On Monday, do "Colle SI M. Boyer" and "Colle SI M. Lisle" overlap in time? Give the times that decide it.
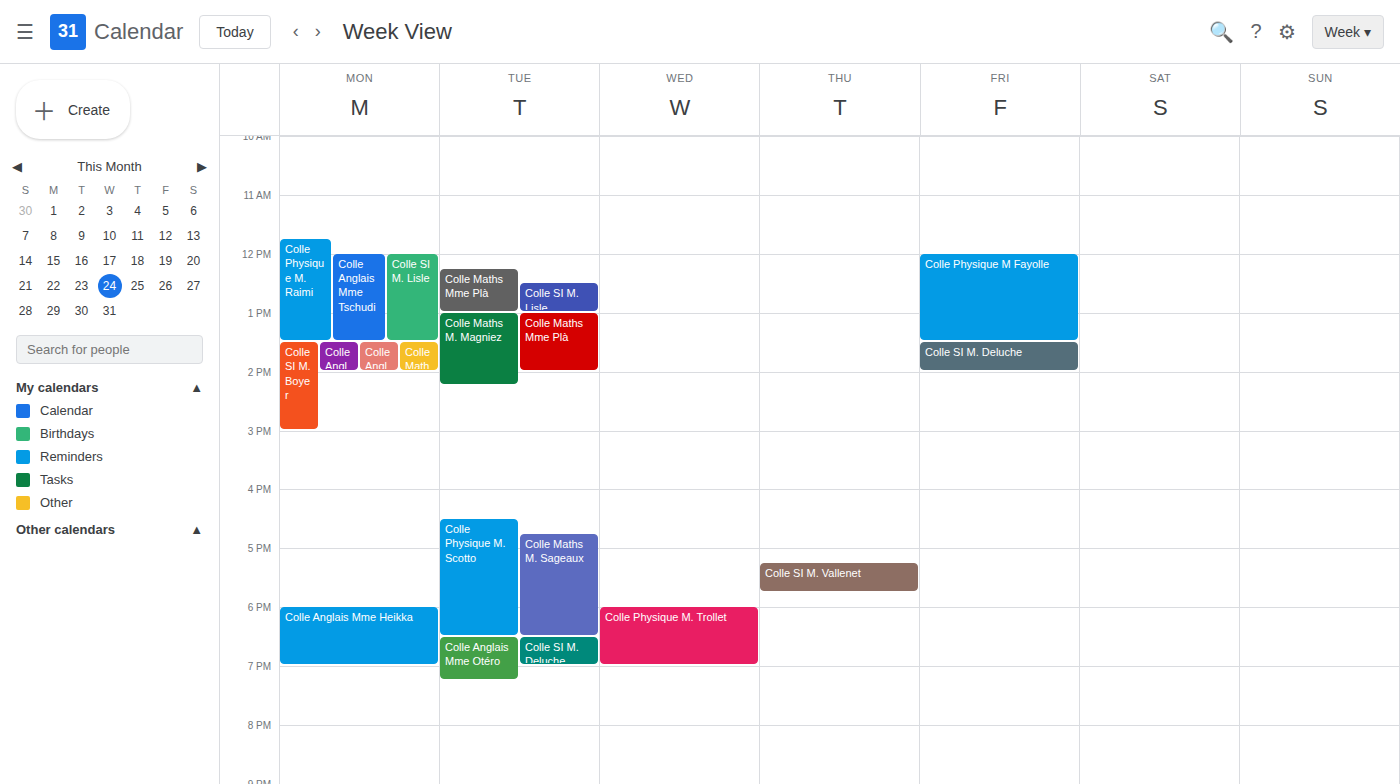
"Colle SI M. Lisle" ends at 13:30, exactly when "Colle SI M. Boyer" starts -- they touch but do not overlap.